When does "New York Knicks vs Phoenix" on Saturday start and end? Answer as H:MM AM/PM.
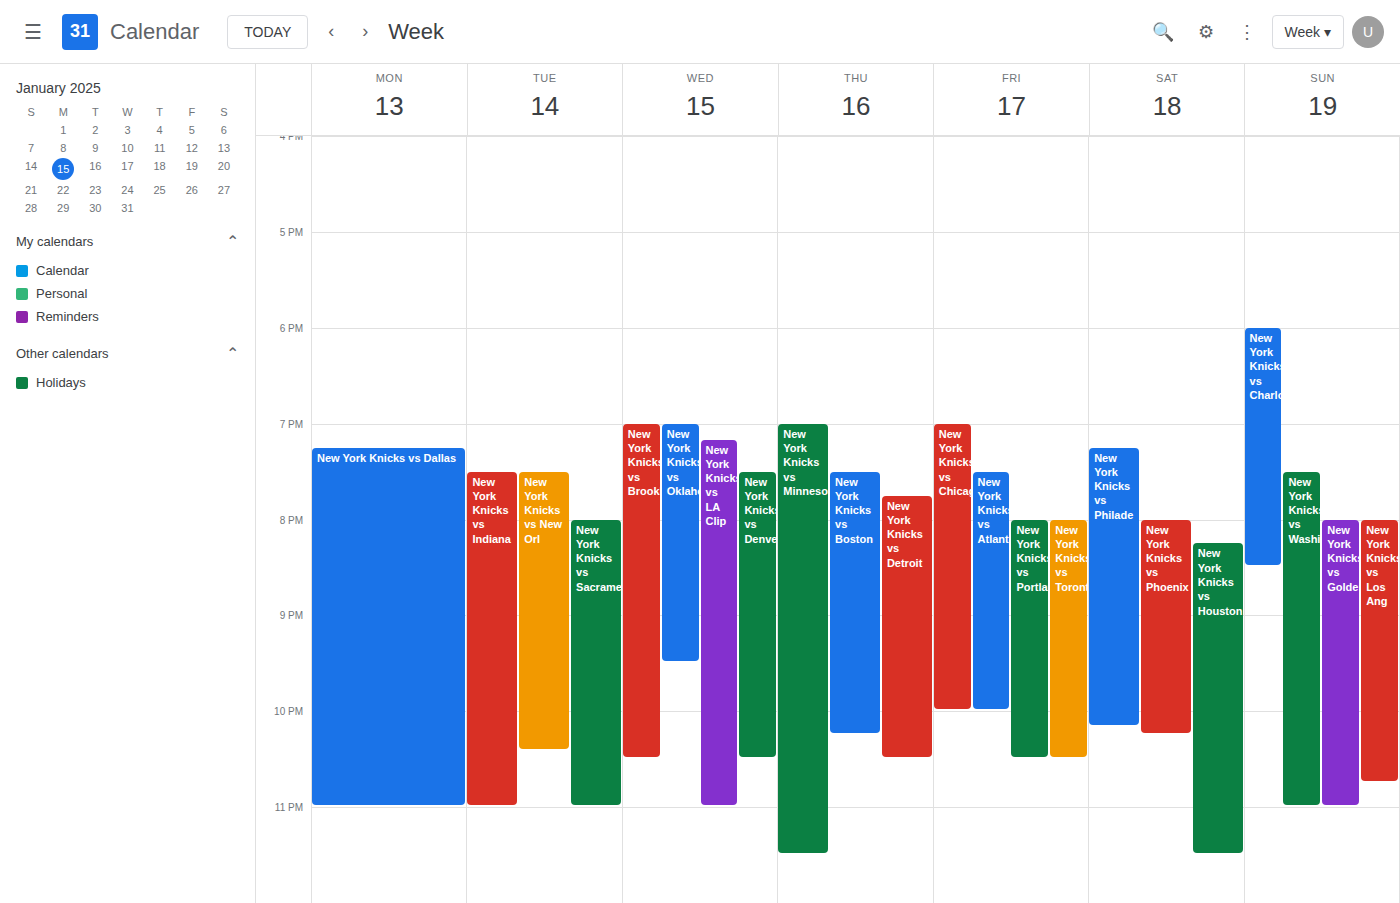
8:00 PM to 10:15 PM